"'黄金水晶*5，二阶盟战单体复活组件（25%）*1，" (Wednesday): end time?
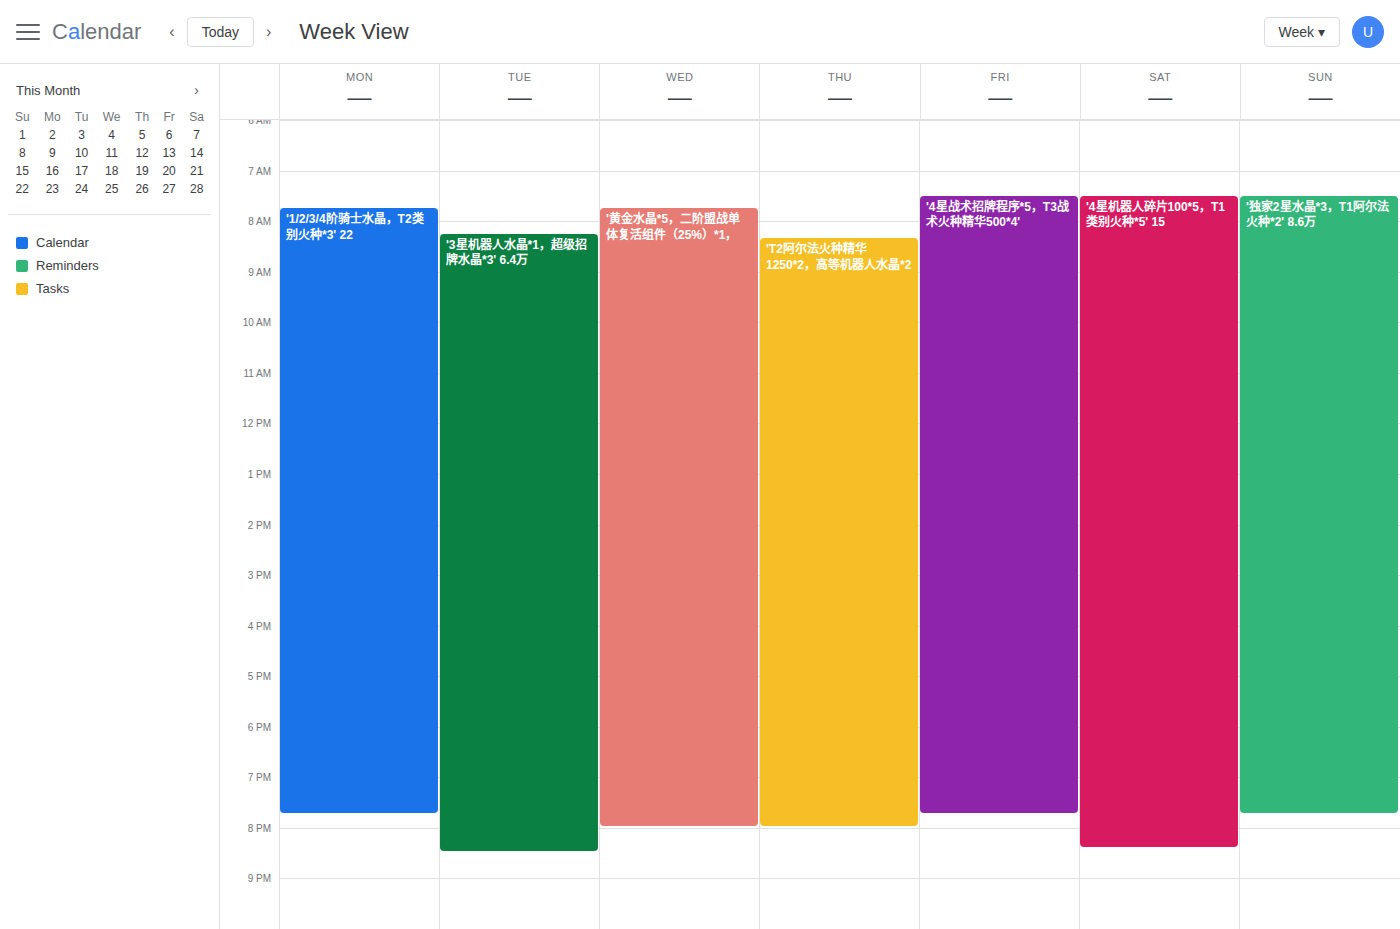
20:00